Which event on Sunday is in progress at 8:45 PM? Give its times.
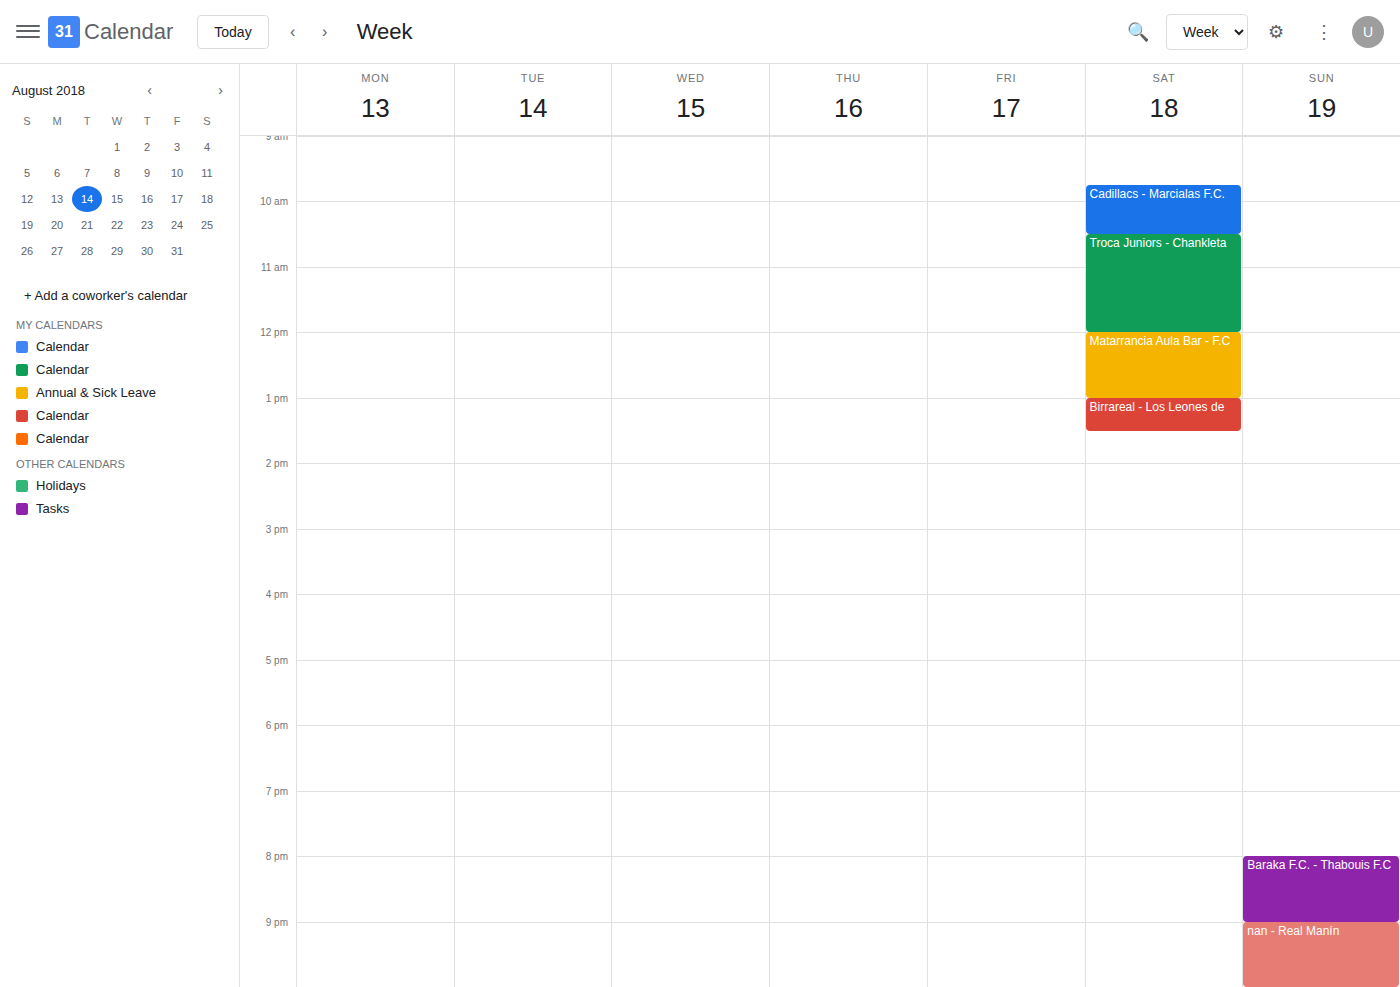
"Baraka F.C. - Thabouis F.C", 8:00 PM to 9:00 PM